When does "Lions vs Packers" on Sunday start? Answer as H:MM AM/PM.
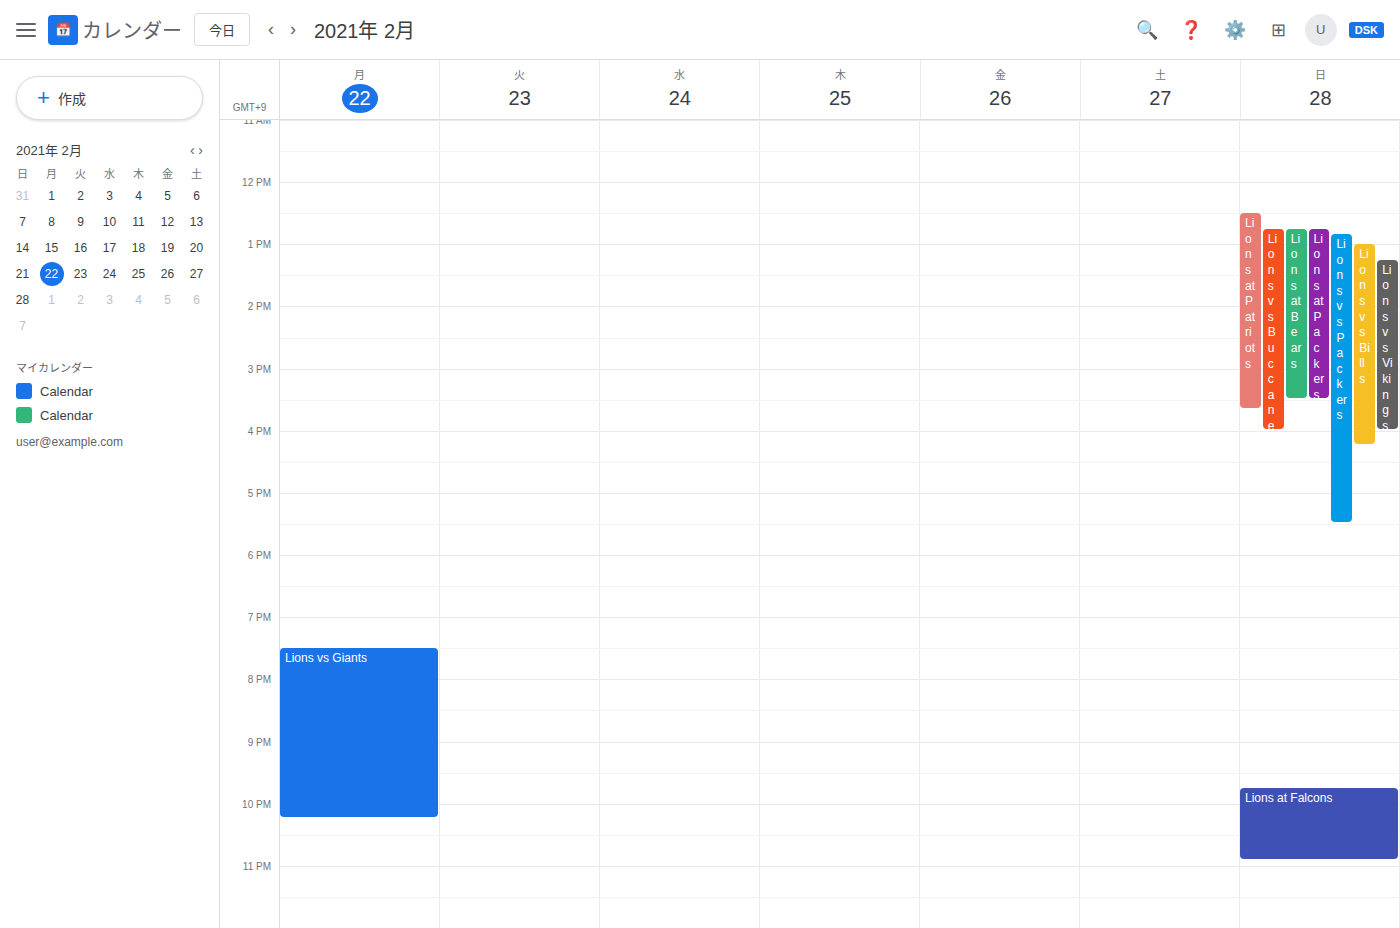
12:50 PM